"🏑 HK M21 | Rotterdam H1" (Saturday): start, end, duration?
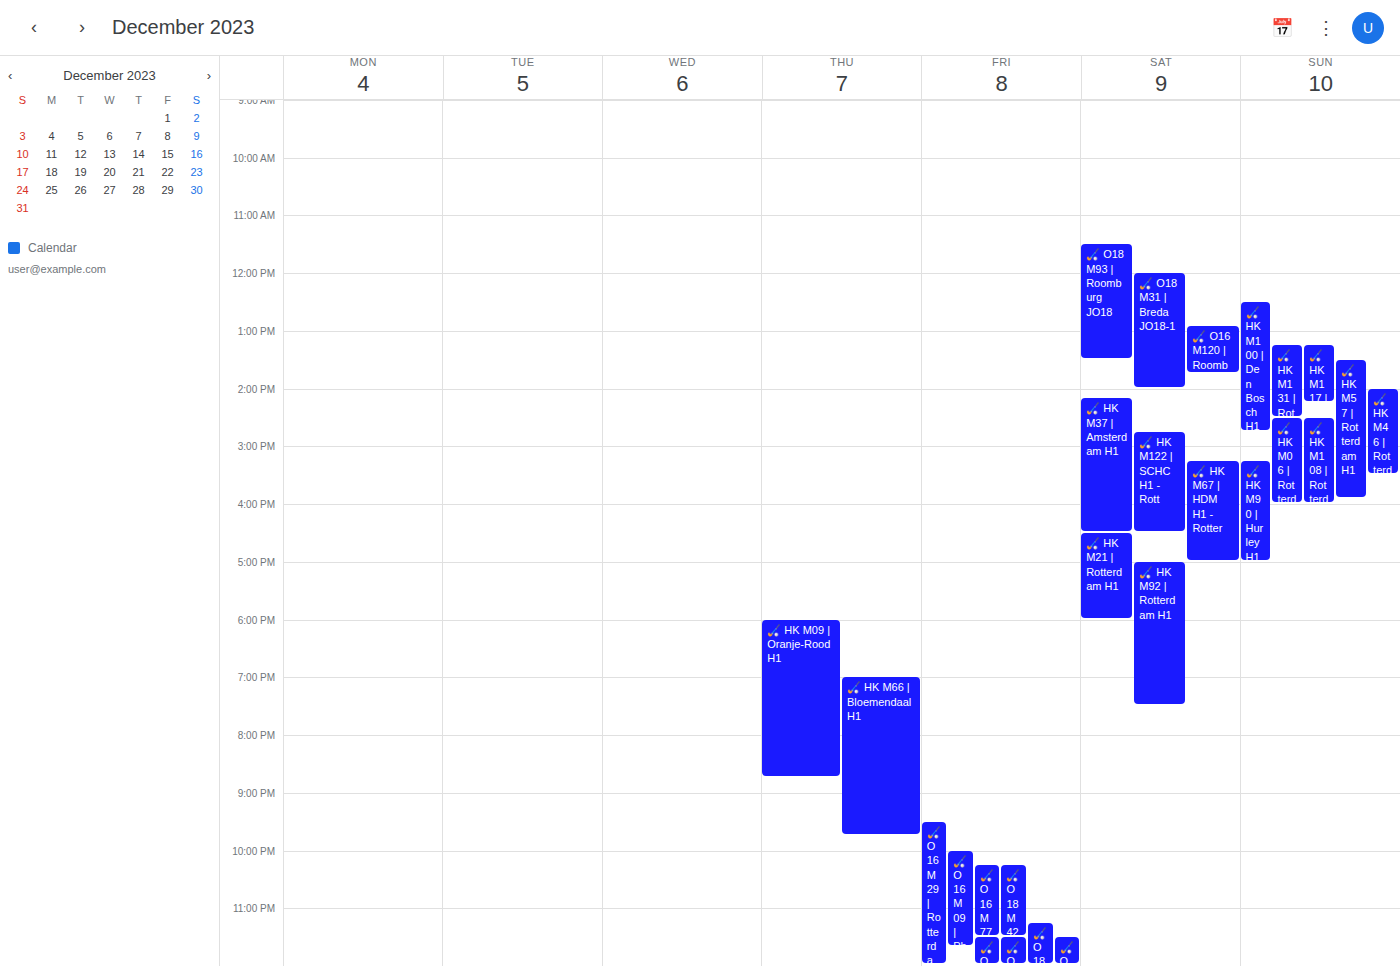
4:30 PM to 6:00 PM, 1 hour 30 minutes